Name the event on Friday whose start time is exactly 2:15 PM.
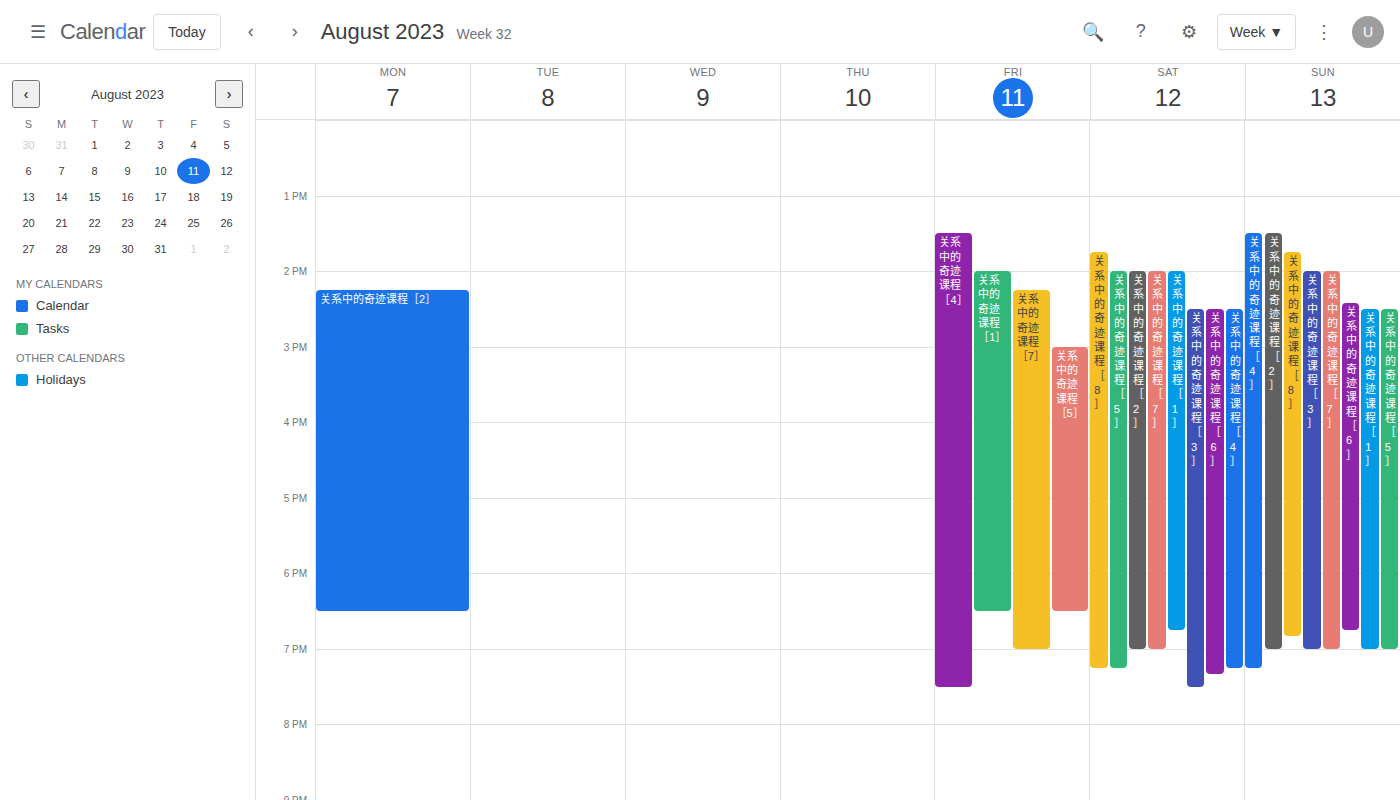
"关系中的奇迹课程［7］"